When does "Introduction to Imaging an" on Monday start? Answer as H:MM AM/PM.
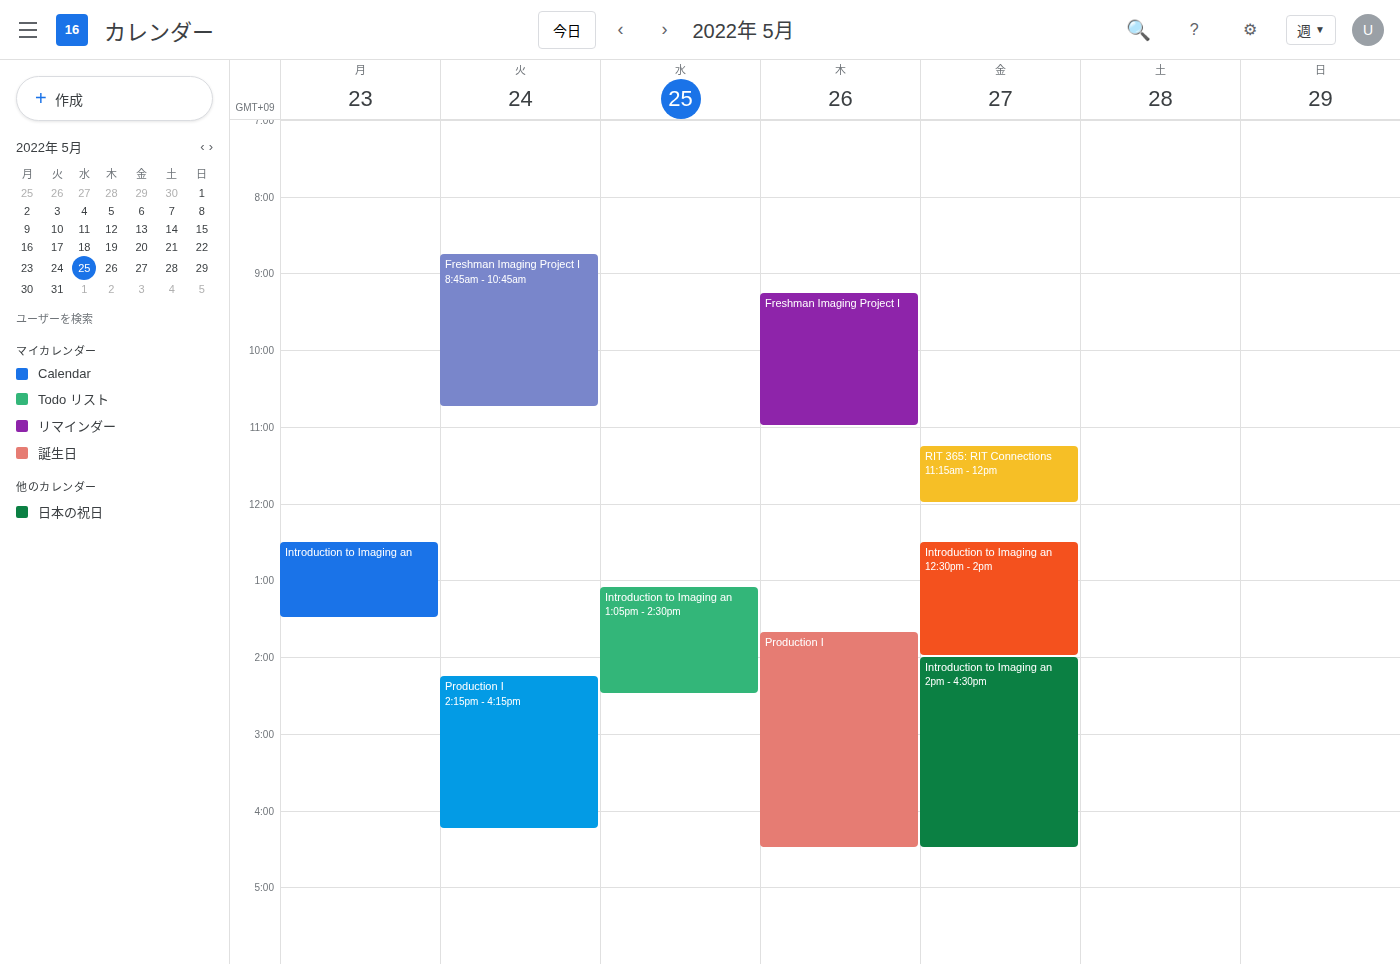
12:30 PM